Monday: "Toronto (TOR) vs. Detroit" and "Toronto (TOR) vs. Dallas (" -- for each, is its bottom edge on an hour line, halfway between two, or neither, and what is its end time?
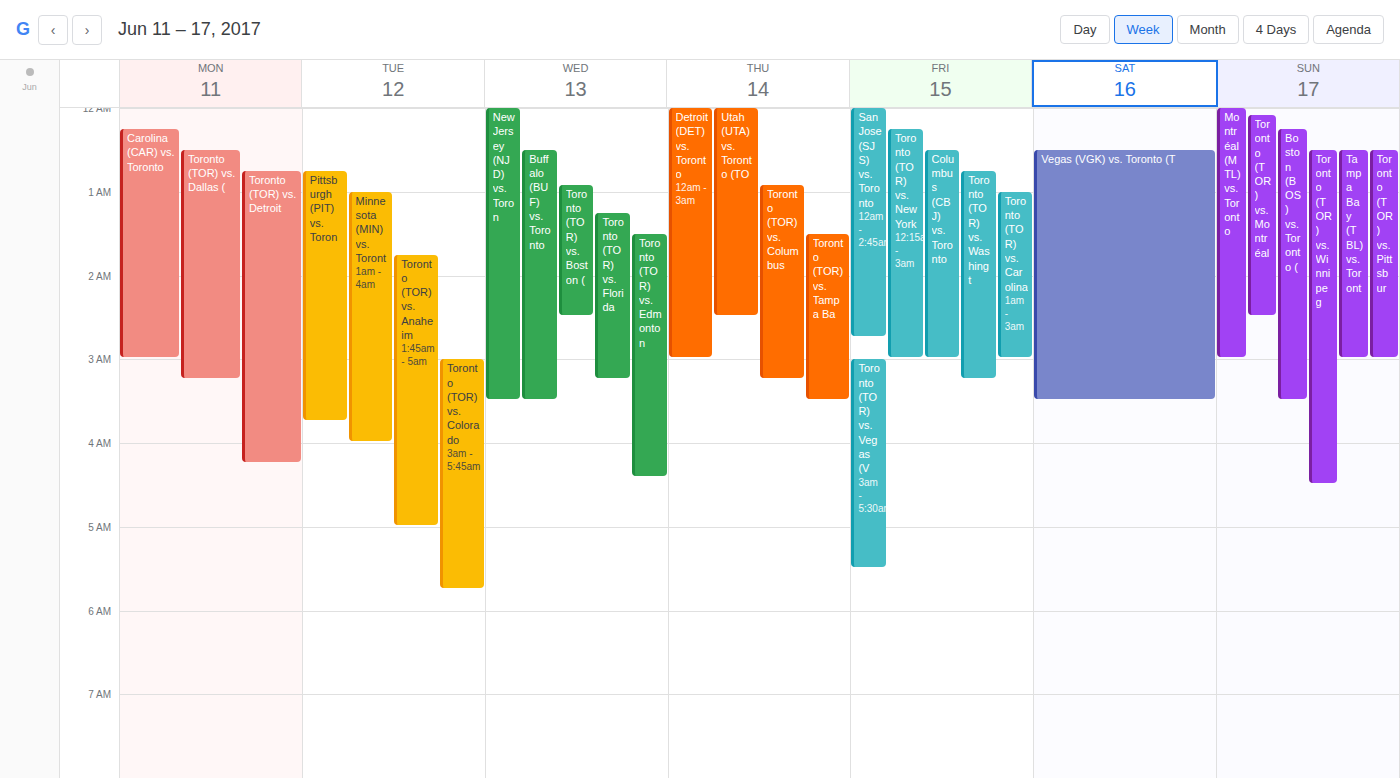
"Toronto (TOR) vs. Detroit": 4:15 AM, neither: a quarter of the way from the 4 AM line to the 5 AM line. "Toronto (TOR) vs. Dallas (": 3:15 AM, neither: a quarter of the way from the 3 AM line to the 4 AM line.